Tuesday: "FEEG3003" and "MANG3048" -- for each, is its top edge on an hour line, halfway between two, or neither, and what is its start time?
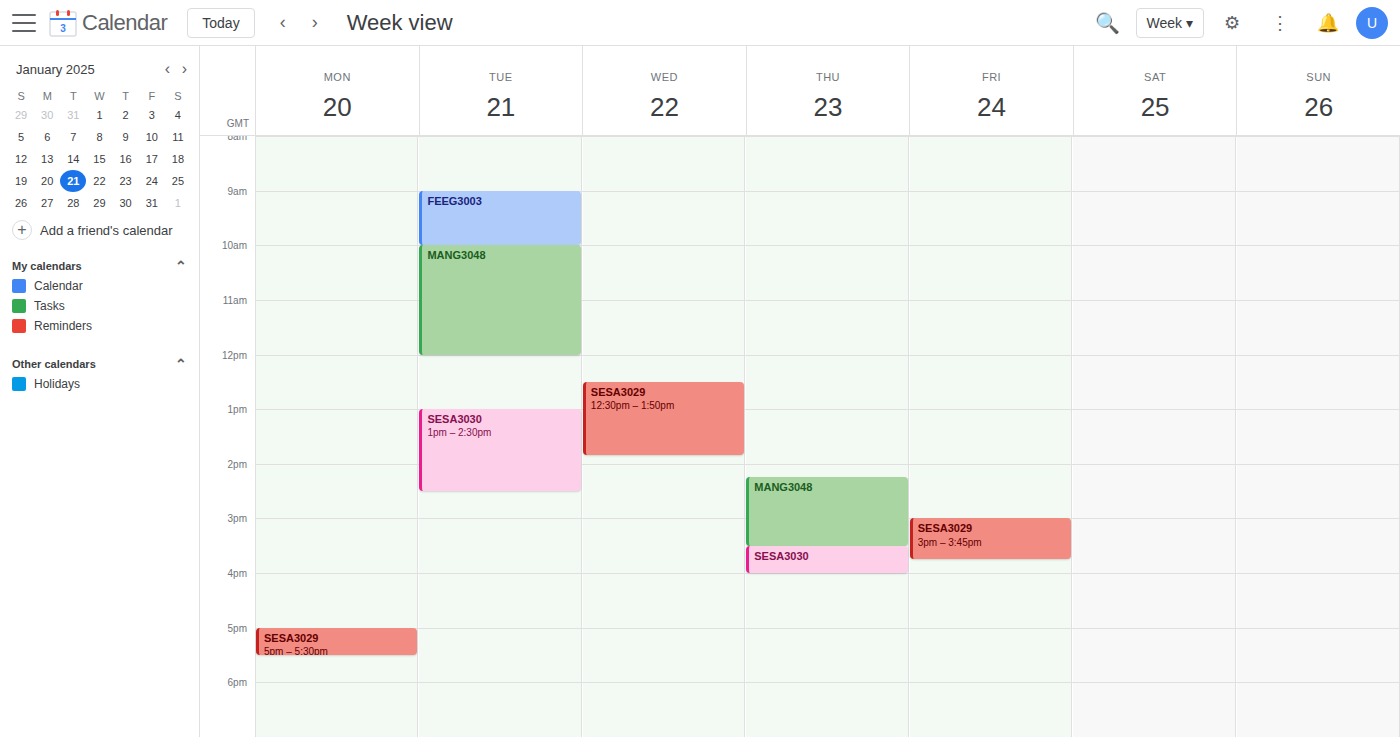
"FEEG3003": 9:00 AM, exactly on the 9 AM line. "MANG3048": 10:00 AM, exactly on the 10 AM line.